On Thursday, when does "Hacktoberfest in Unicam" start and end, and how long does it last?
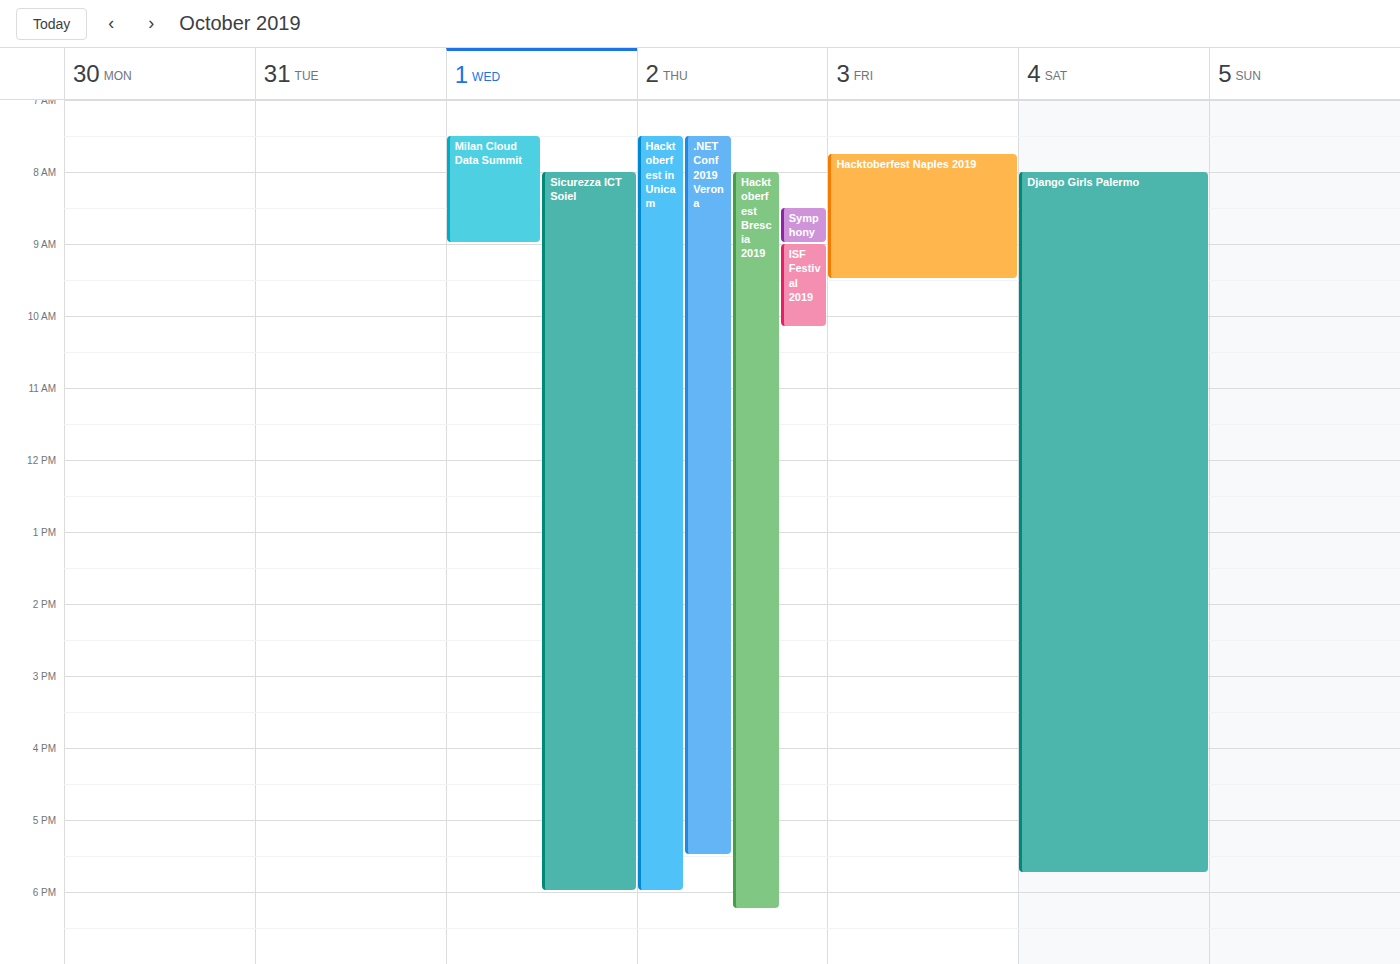
7:30 AM to 6:00 PM, 10 hours 30 minutes